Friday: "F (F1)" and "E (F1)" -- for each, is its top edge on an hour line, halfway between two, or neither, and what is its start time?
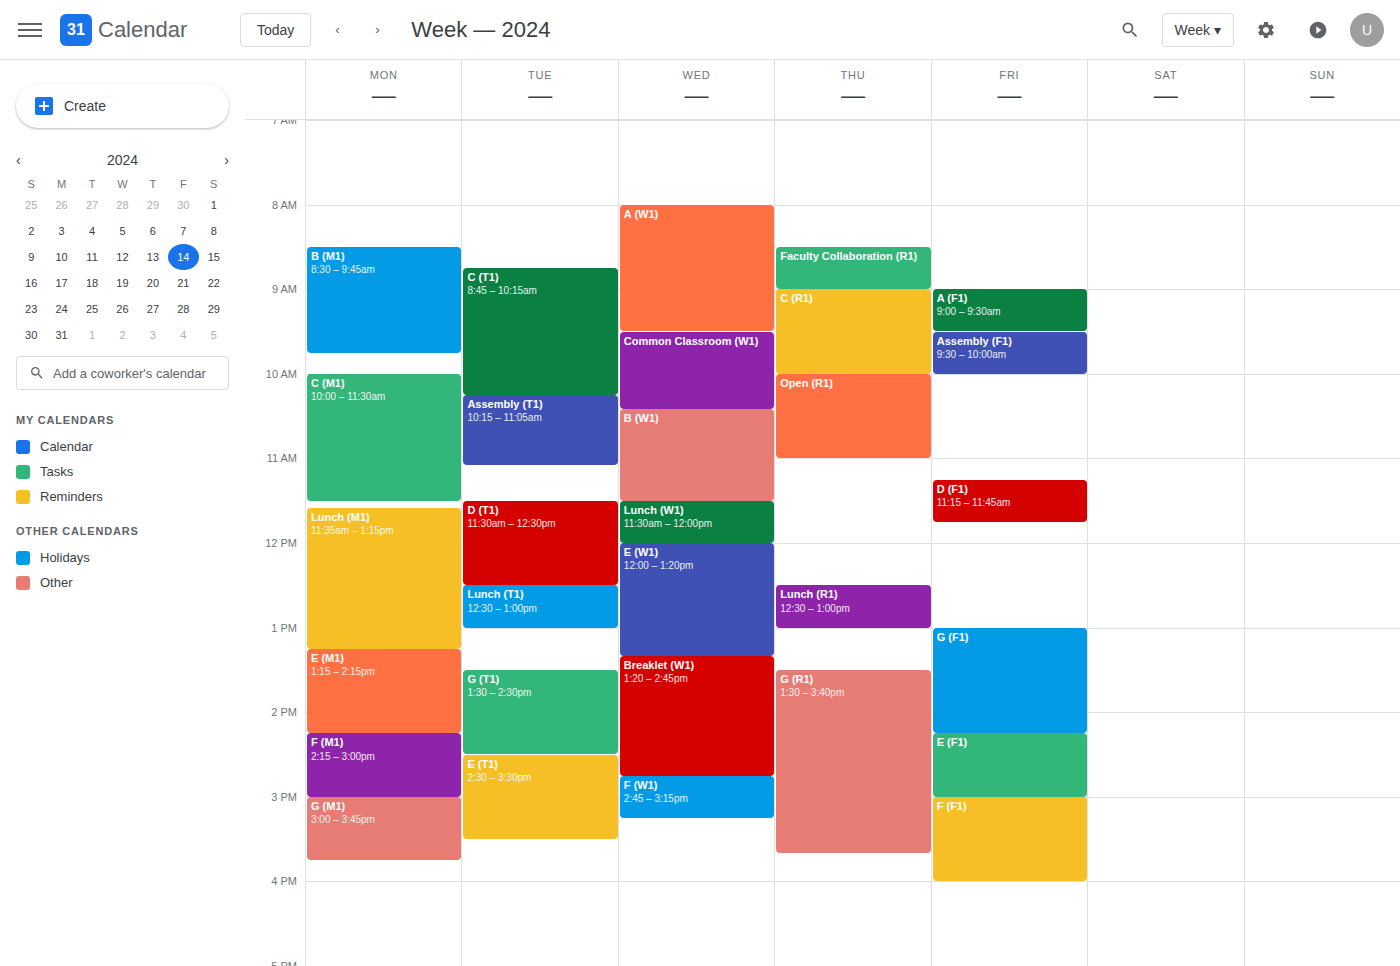
"F (F1)": 3:00 PM, exactly on the 3 PM line. "E (F1)": 2:15 PM, neither: a quarter of the way from the 2 PM line to the 3 PM line.